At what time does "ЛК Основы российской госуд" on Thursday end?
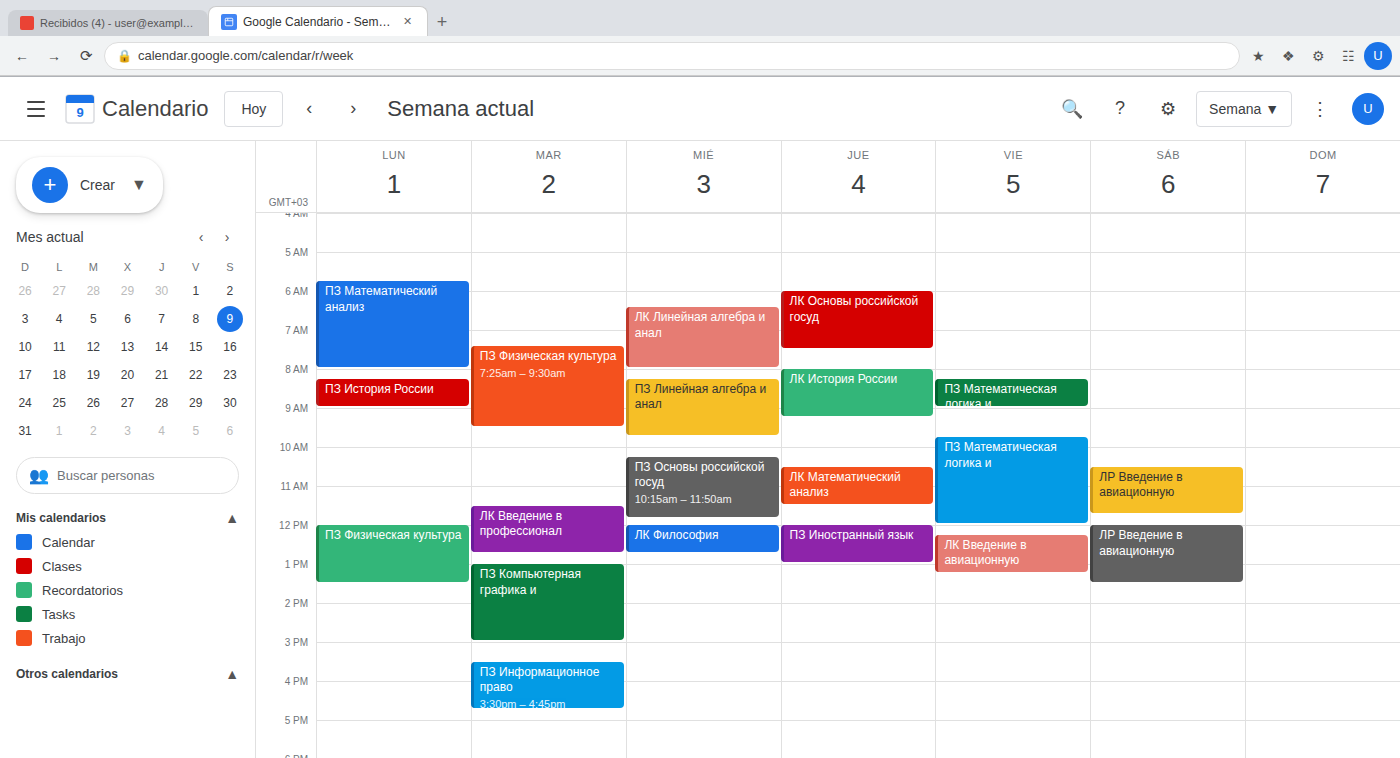
07:30